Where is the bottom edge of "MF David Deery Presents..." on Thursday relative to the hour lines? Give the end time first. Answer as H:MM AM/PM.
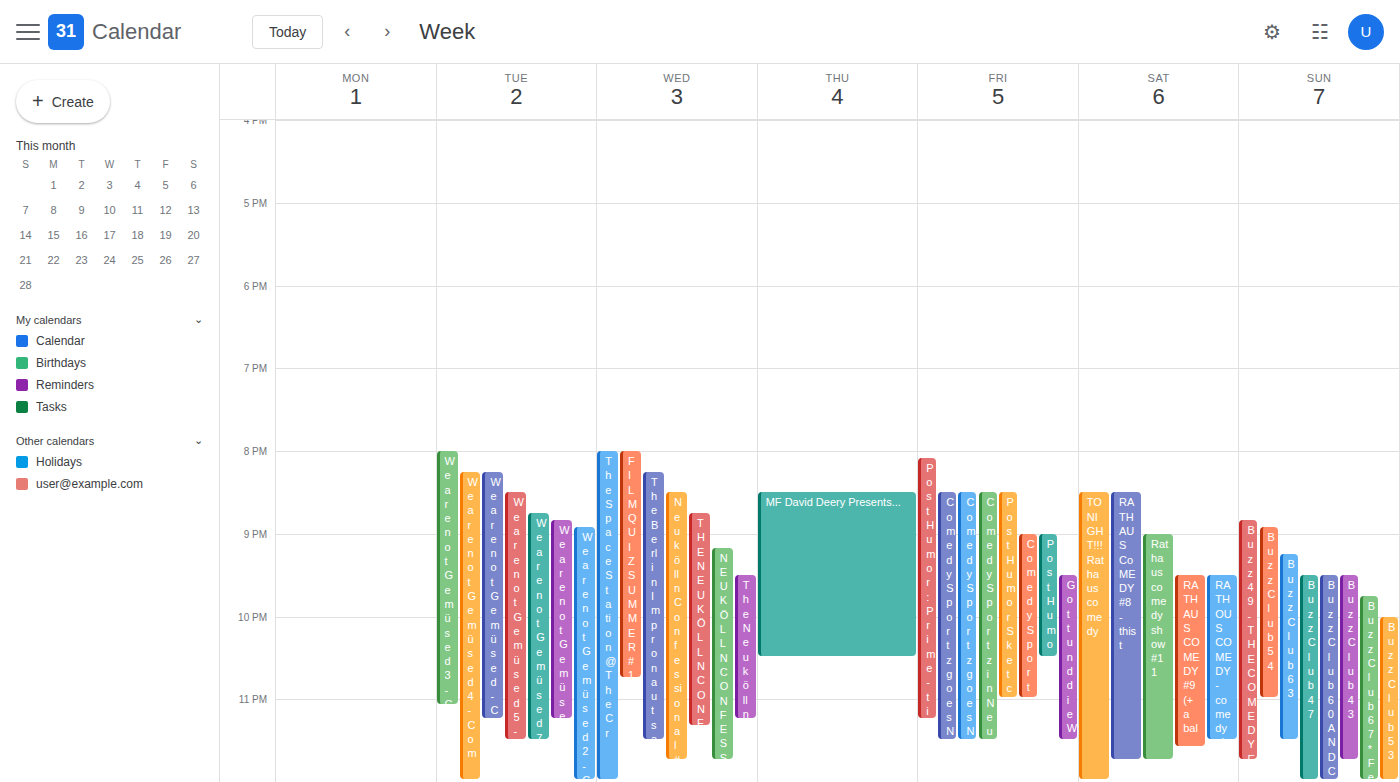
10:30 PM -- halfway between the 10 PM and 11 PM lines.